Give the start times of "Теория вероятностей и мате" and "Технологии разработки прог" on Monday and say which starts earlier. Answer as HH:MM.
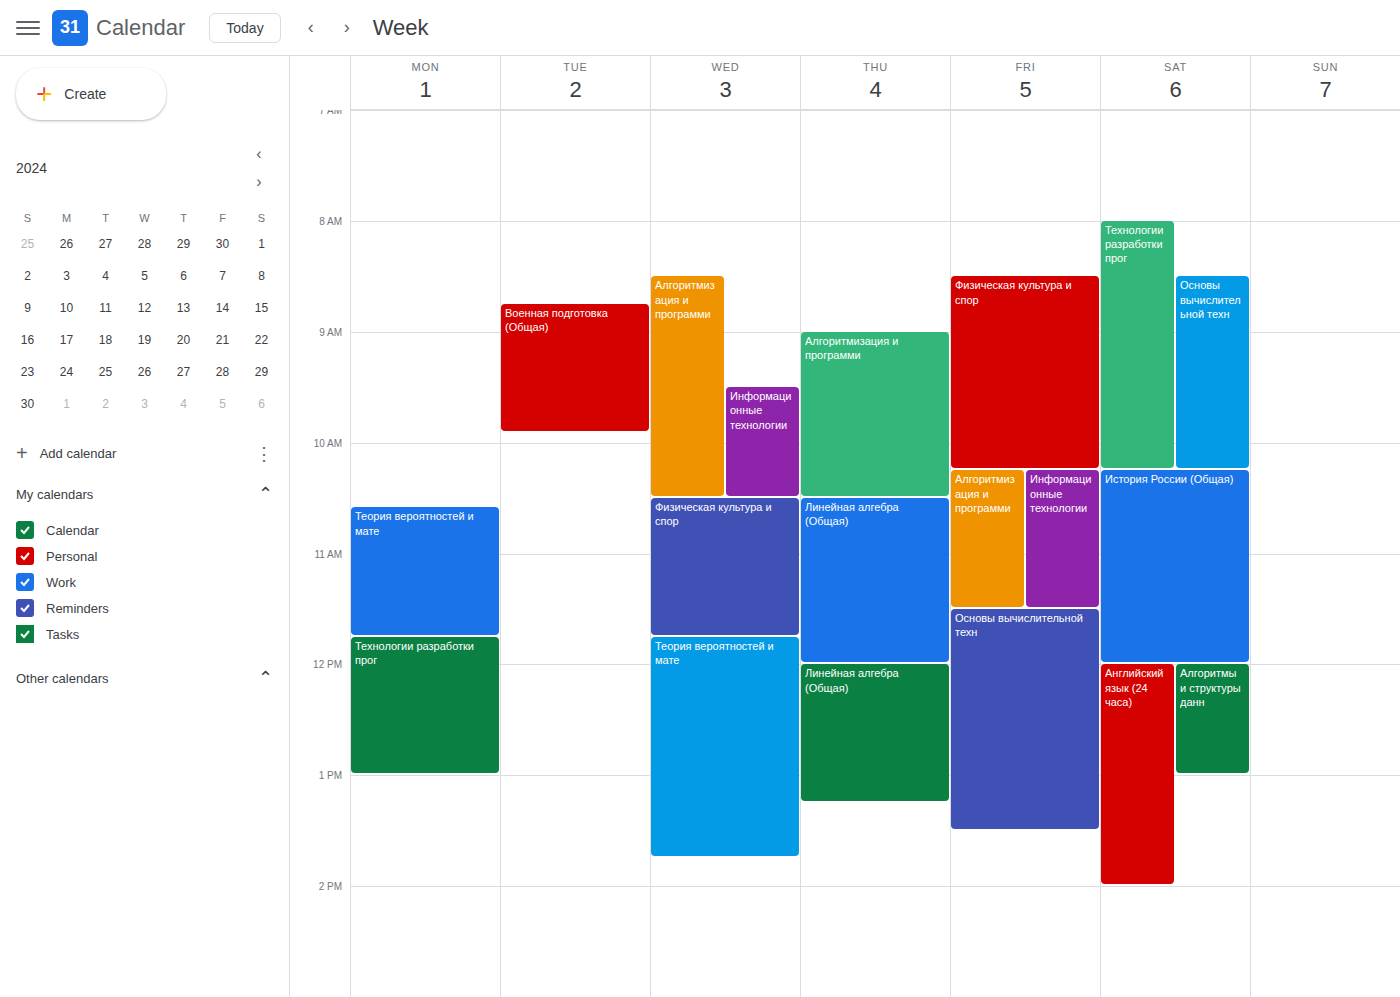
"Теория вероятностей и мате" 10:35; "Технологии разработки прог" 11:45.